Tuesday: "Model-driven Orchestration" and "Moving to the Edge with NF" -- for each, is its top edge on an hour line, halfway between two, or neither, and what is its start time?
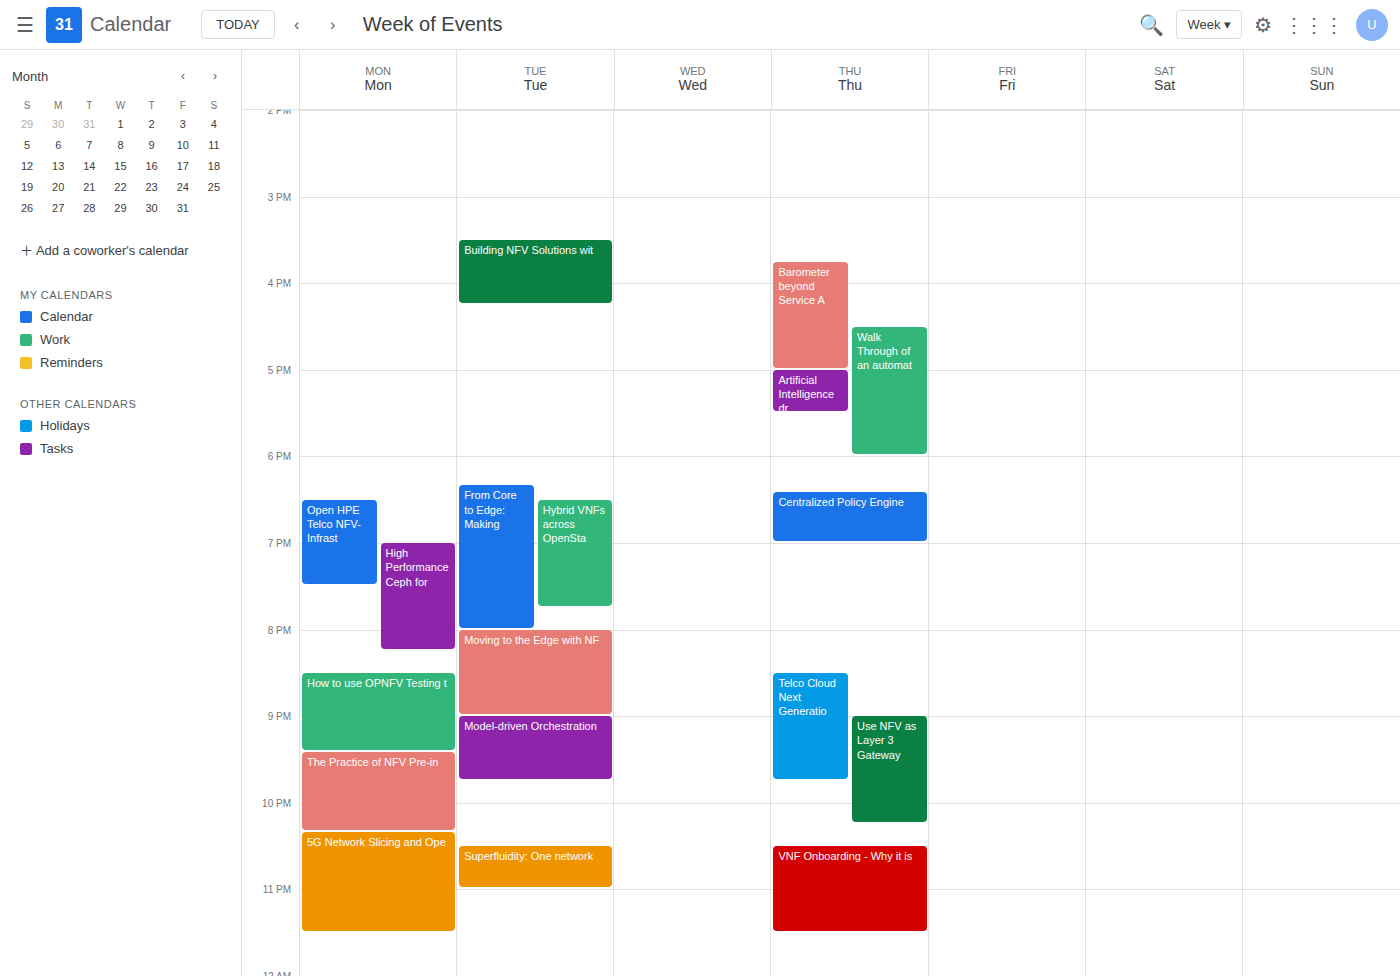
"Model-driven Orchestration": 9:00 PM, exactly on the 9 PM line. "Moving to the Edge with NF": 8:00 PM, exactly on the 8 PM line.